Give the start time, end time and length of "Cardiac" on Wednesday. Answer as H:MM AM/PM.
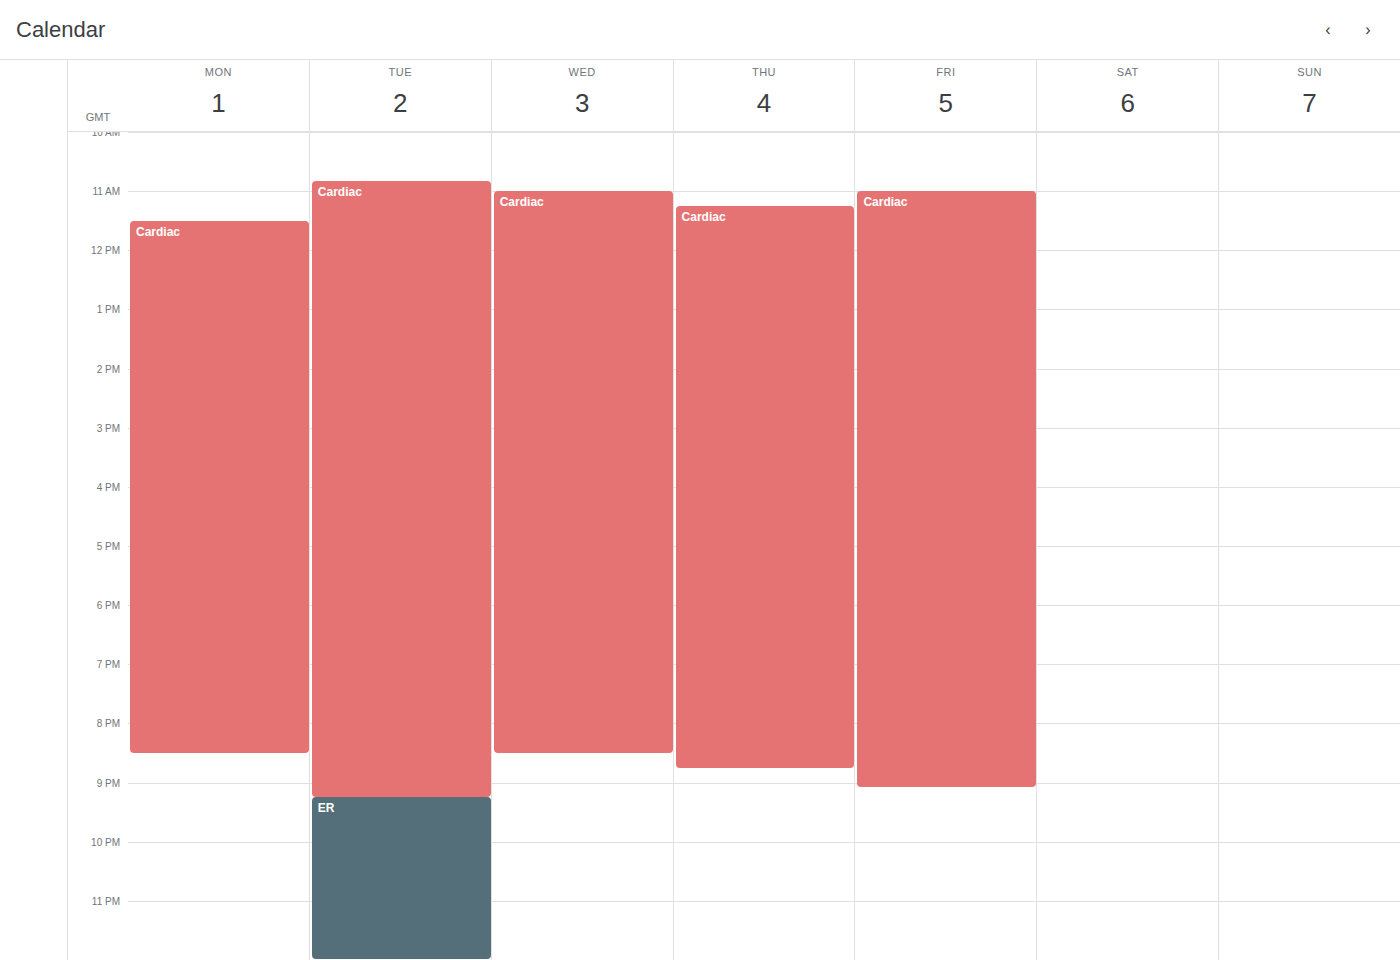
11:00 AM to 8:30 PM, 9 hours 30 minutes